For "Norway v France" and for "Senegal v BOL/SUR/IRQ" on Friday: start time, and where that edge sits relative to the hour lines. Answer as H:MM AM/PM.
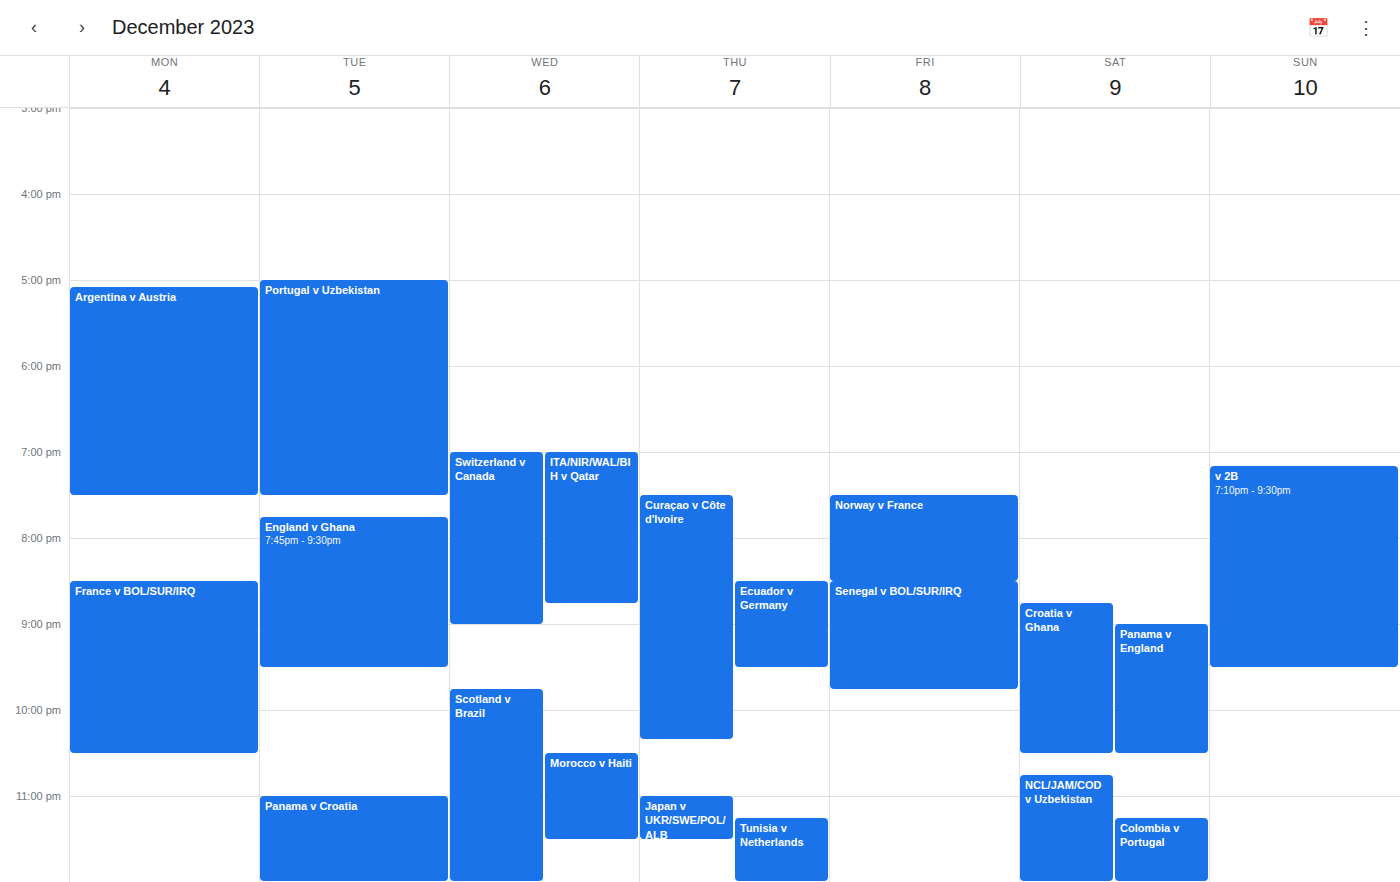
"Norway v France": 7:30 PM, halfway between the 7 PM and 8 PM lines. "Senegal v BOL/SUR/IRQ": 8:30 PM, halfway between the 8 PM and 9 PM lines.